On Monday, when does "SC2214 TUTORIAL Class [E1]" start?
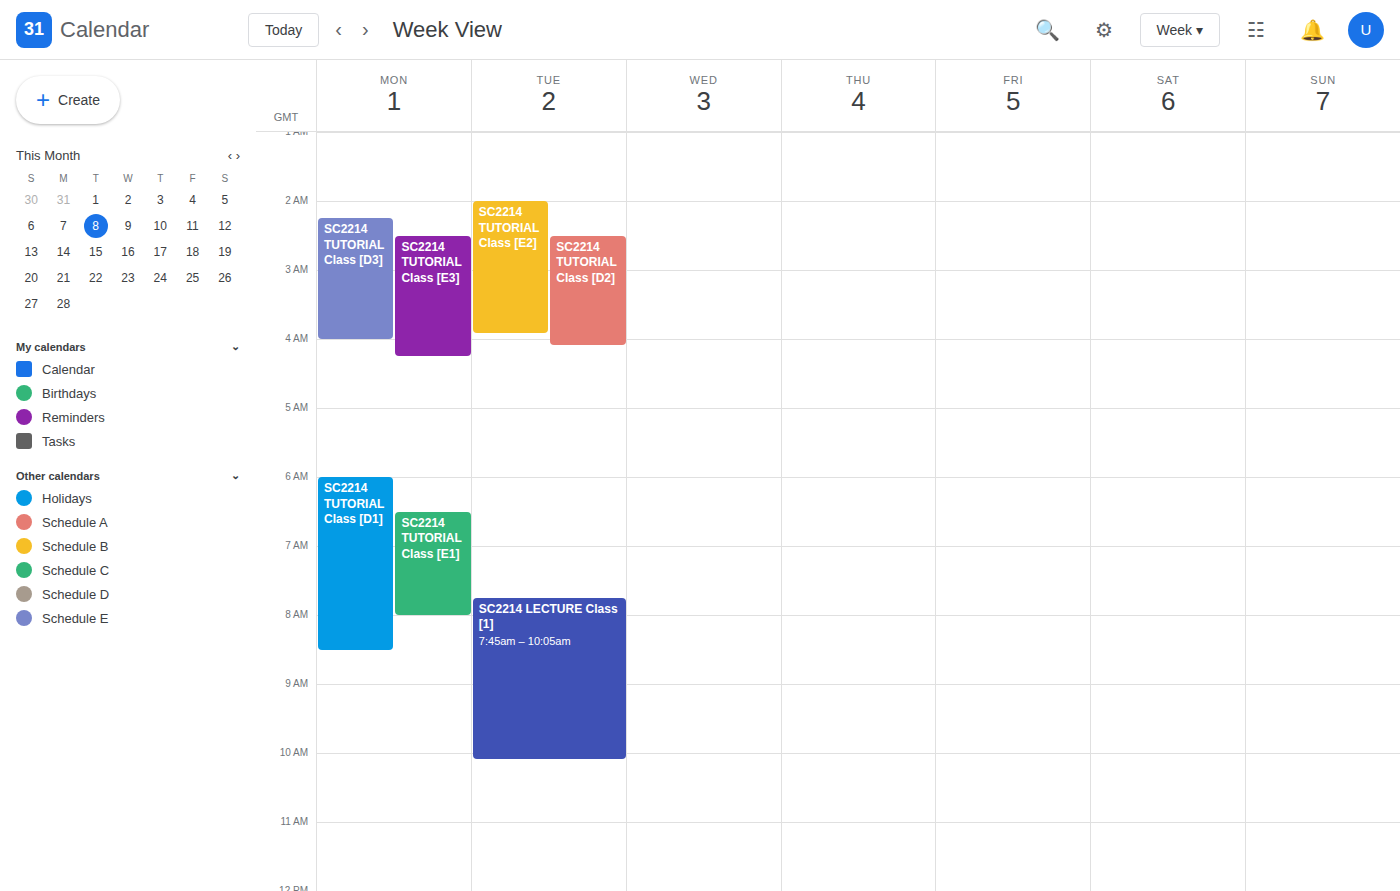
06:30